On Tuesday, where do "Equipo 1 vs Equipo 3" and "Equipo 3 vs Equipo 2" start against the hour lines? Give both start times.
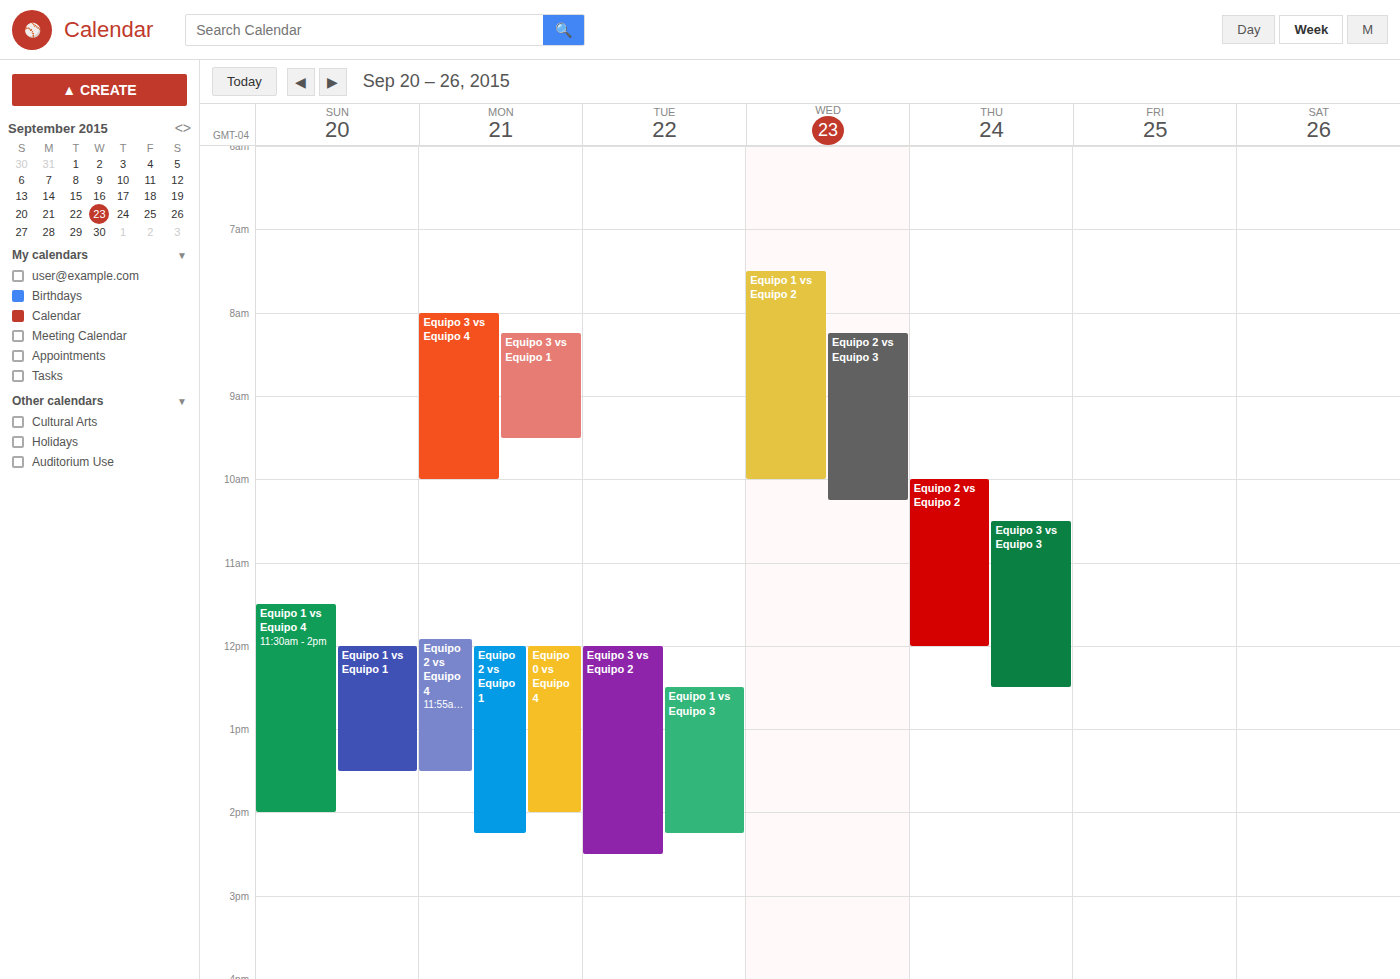
"Equipo 1 vs Equipo 3": 12:30, halfway between the 12:00 and 13:00 lines. "Equipo 3 vs Equipo 2": 12:00, exactly on the 12:00 line.